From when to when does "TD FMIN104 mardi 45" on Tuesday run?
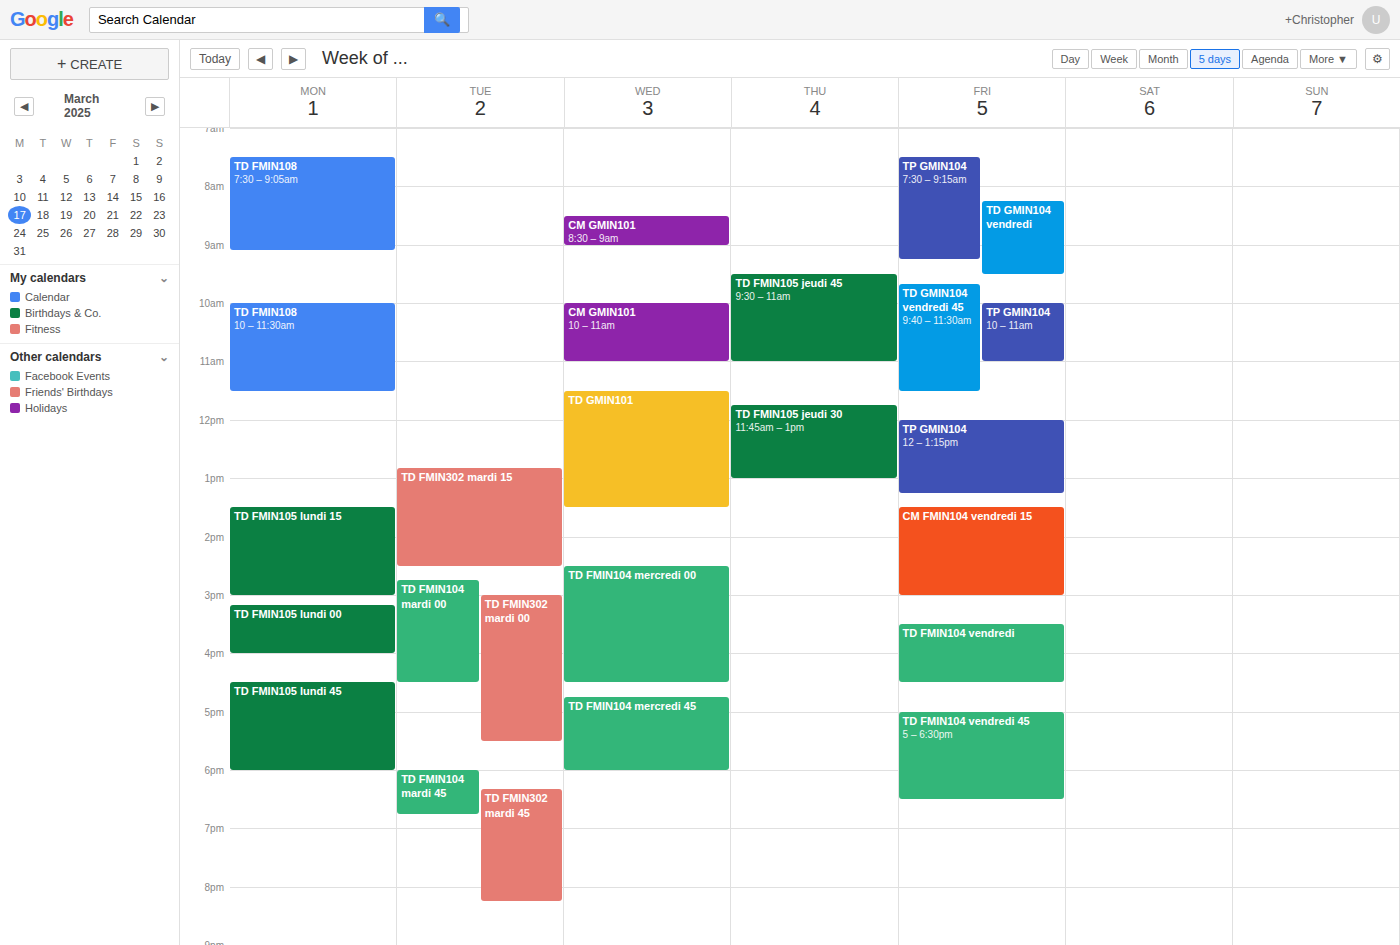
18:00 to 18:45